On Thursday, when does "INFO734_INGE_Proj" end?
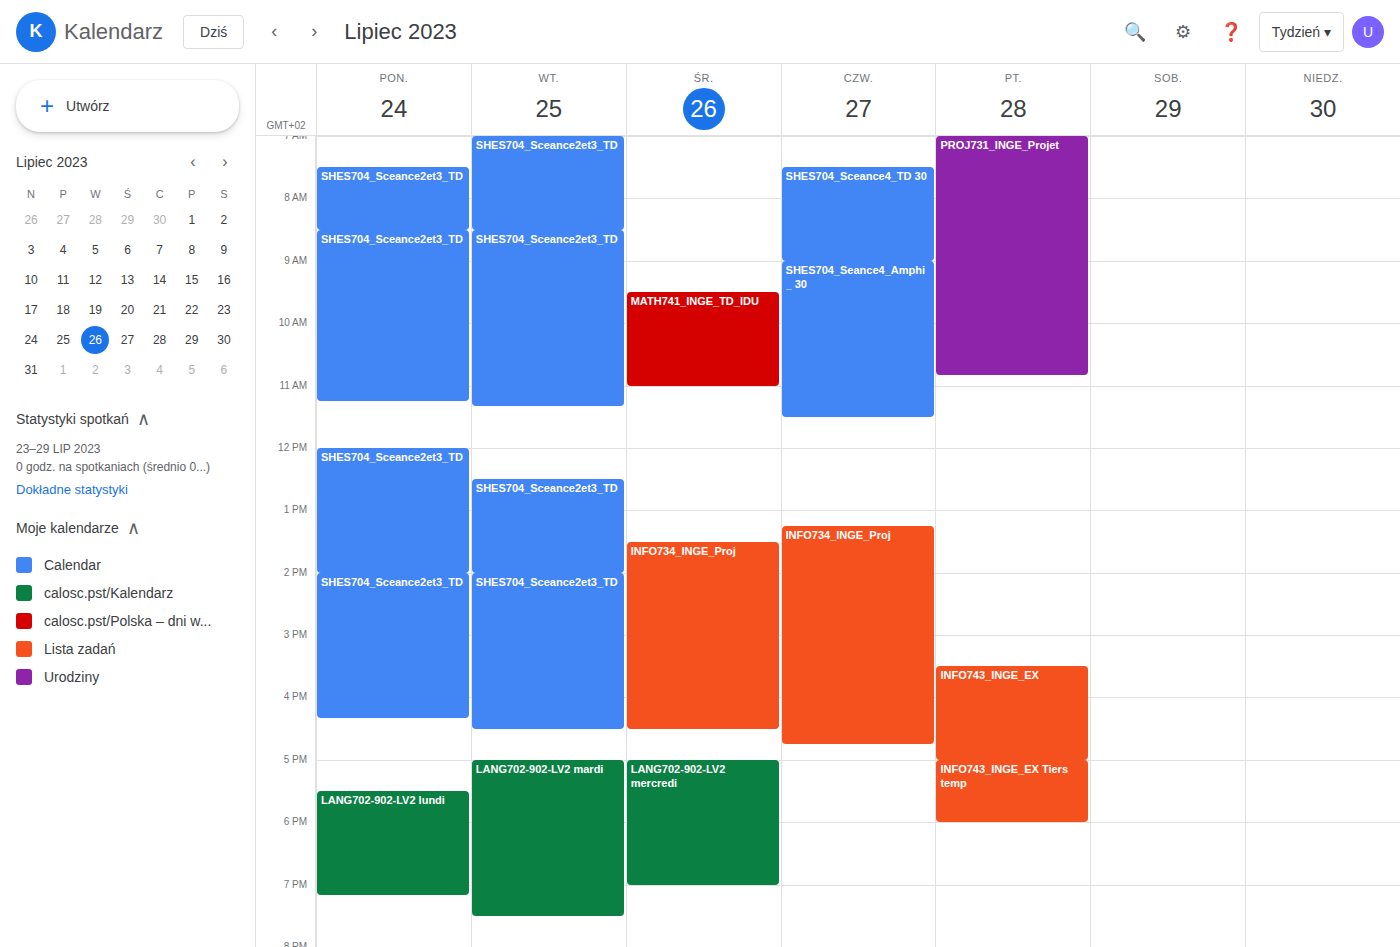
4:45 PM